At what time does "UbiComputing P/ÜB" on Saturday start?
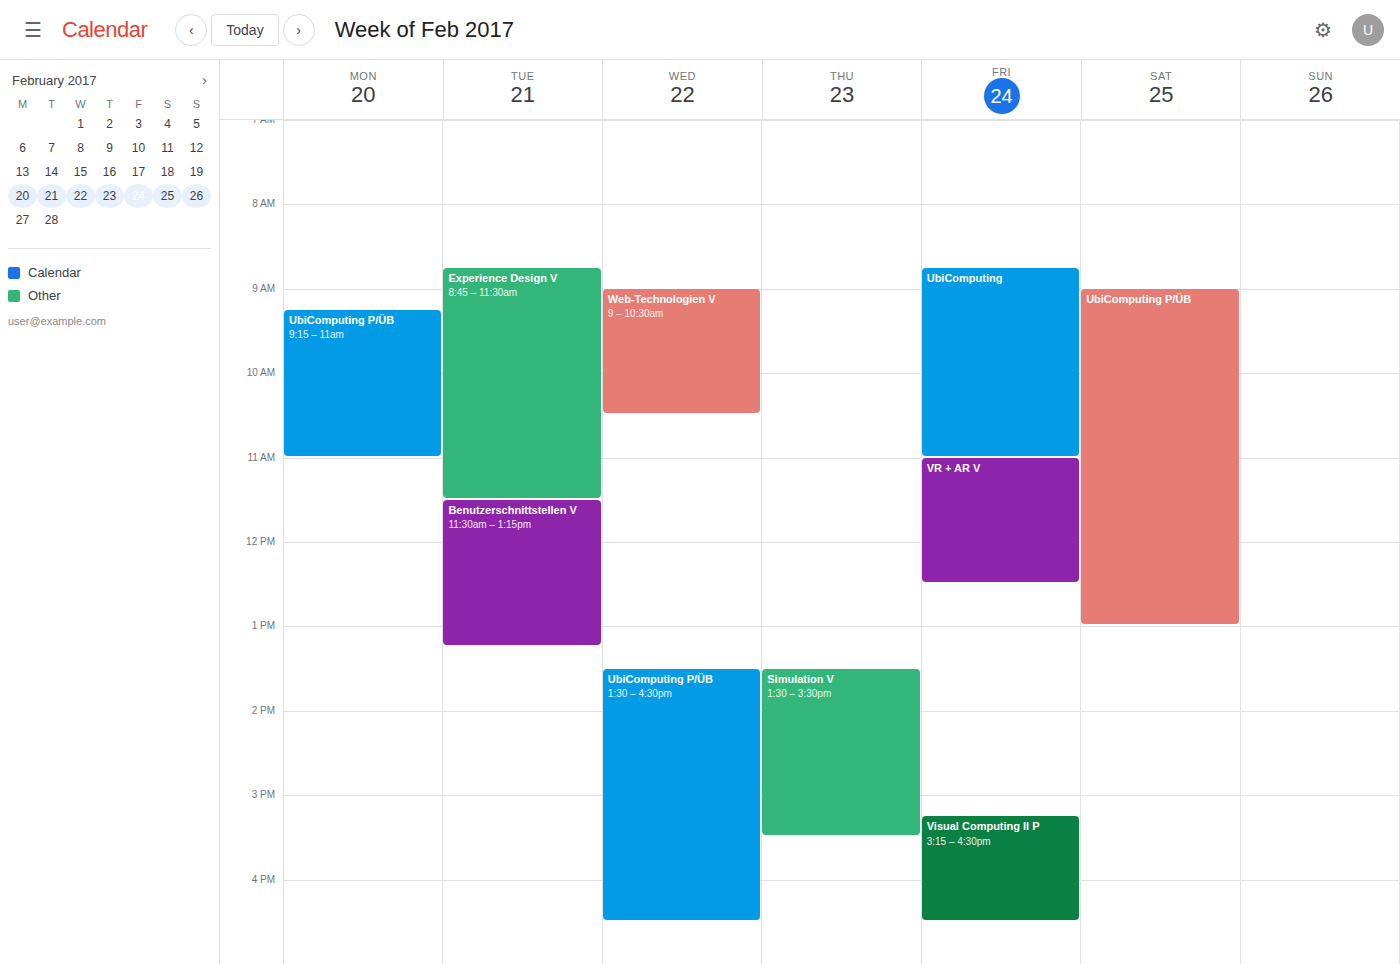
9:00 AM